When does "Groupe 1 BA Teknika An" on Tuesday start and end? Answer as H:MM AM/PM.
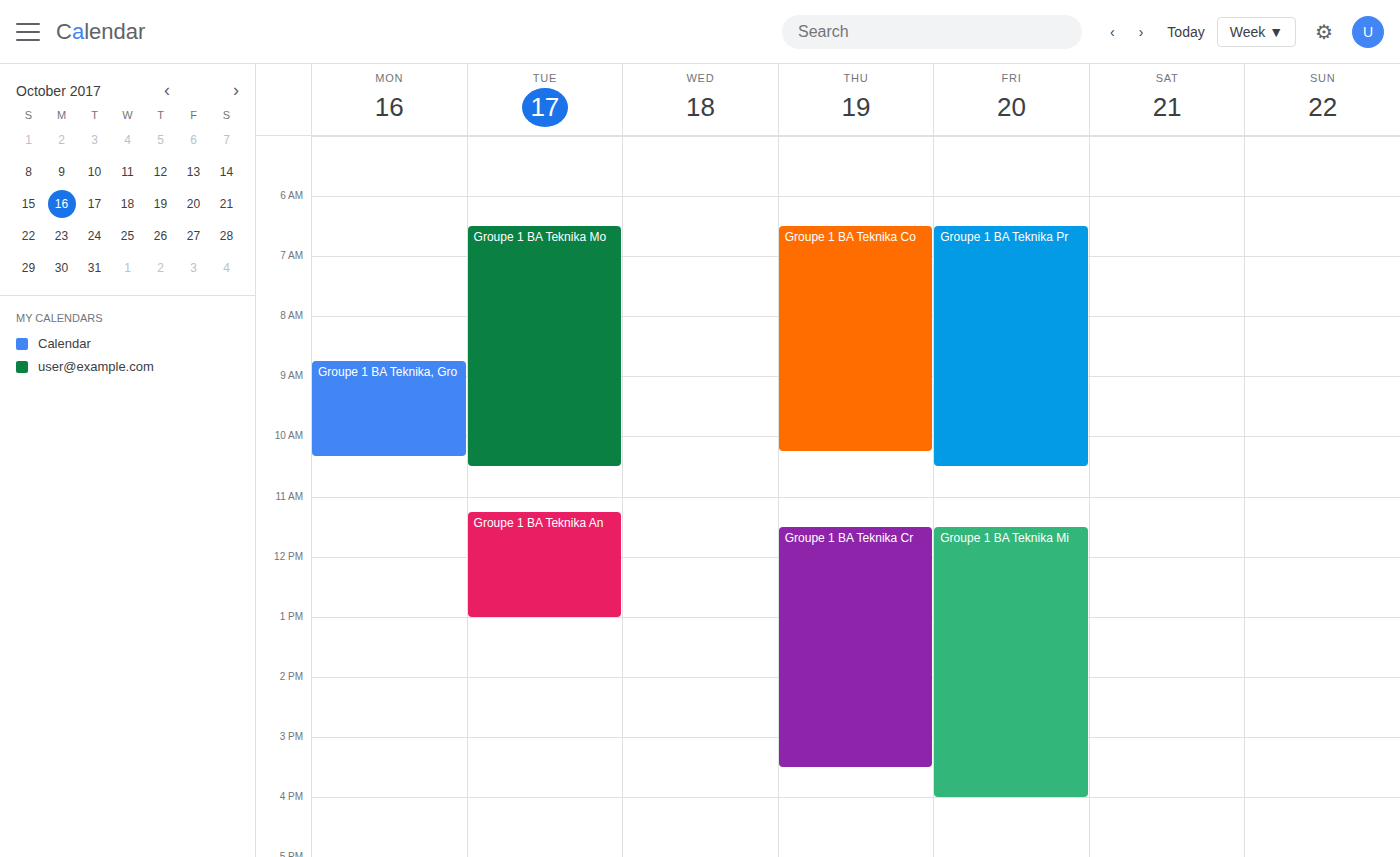
11:15 AM to 1:00 PM